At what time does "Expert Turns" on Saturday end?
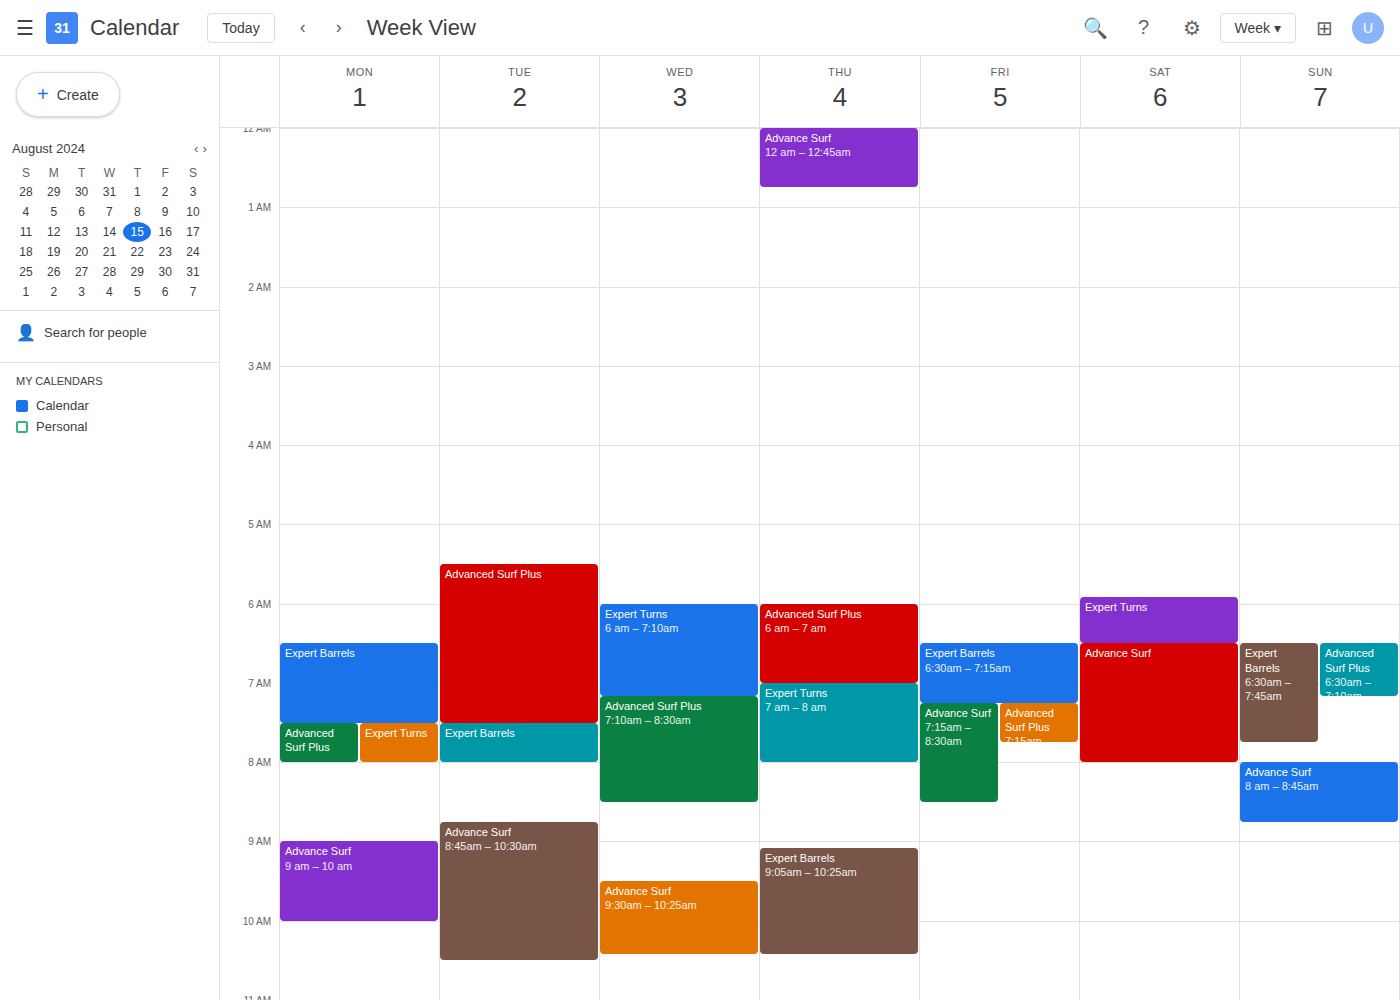
6:30 AM